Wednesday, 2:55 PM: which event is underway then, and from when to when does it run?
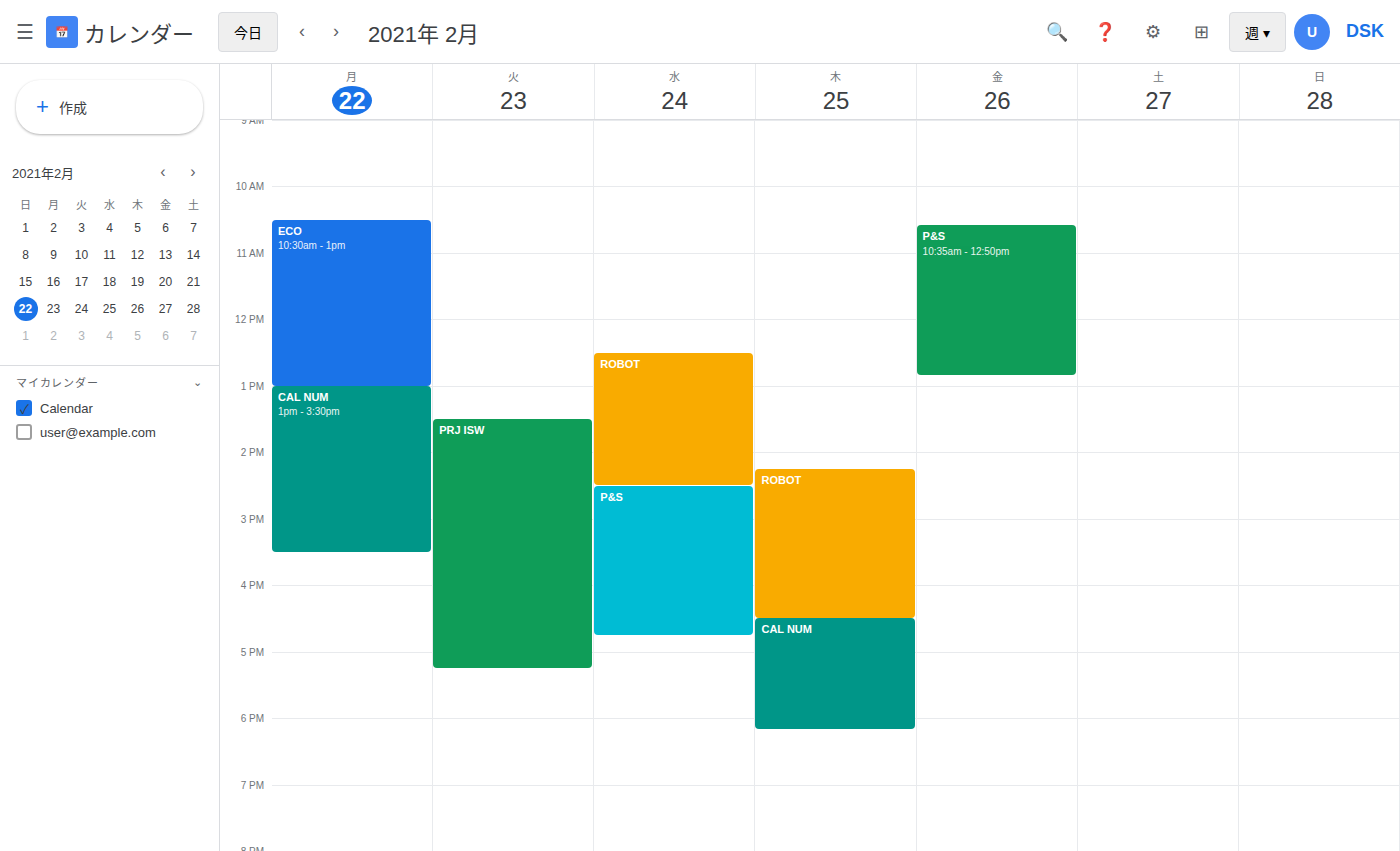
"P&S", 2:30 PM to 4:45 PM